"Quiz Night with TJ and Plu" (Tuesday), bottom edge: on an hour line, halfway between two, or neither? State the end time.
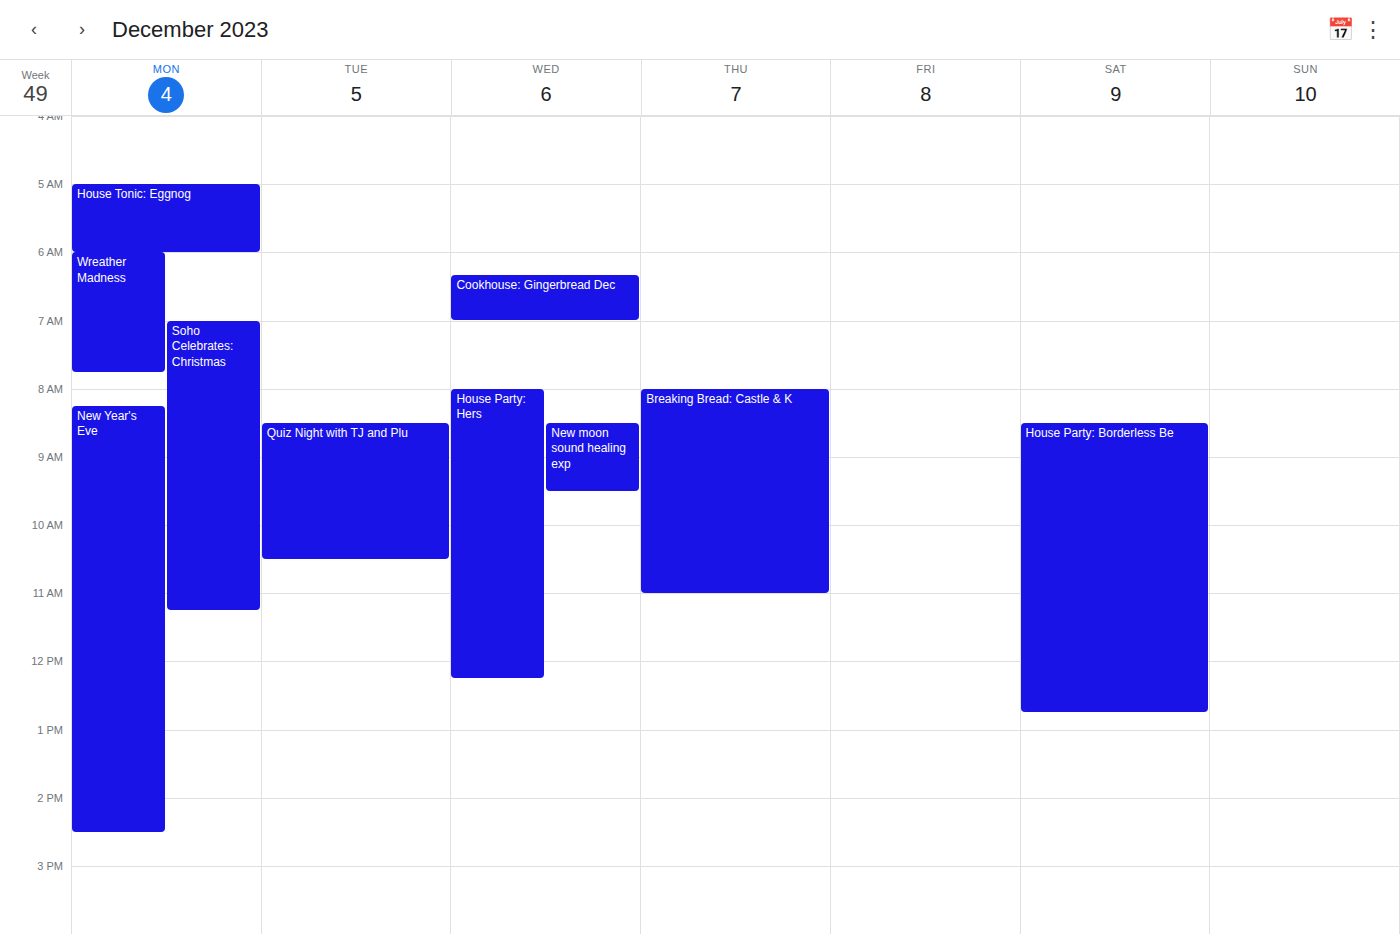
10:30 -- halfway between the 10:00 and 11:00 lines.